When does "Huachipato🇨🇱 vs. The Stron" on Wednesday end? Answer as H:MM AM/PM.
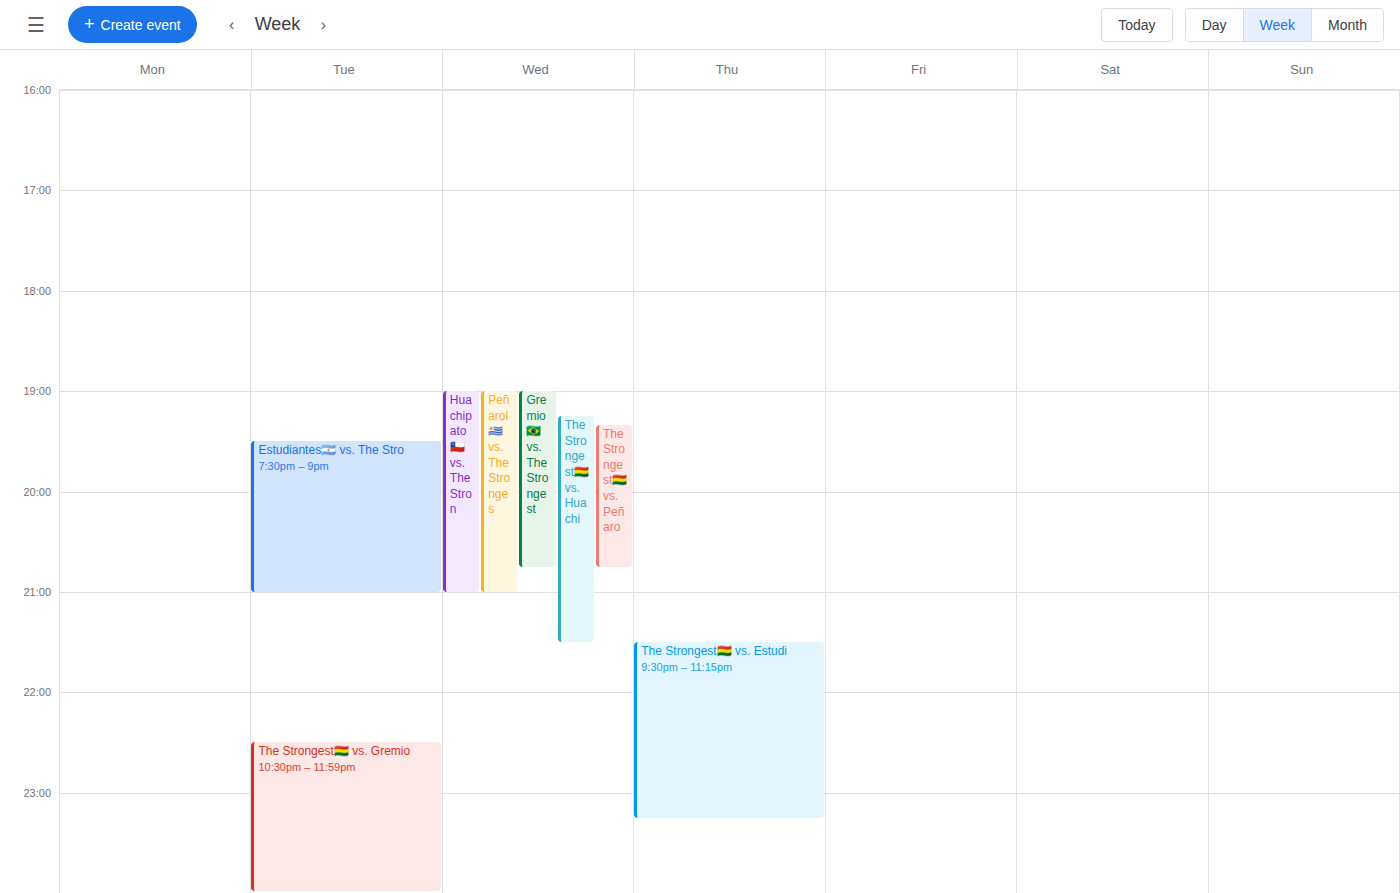
9:00 PM